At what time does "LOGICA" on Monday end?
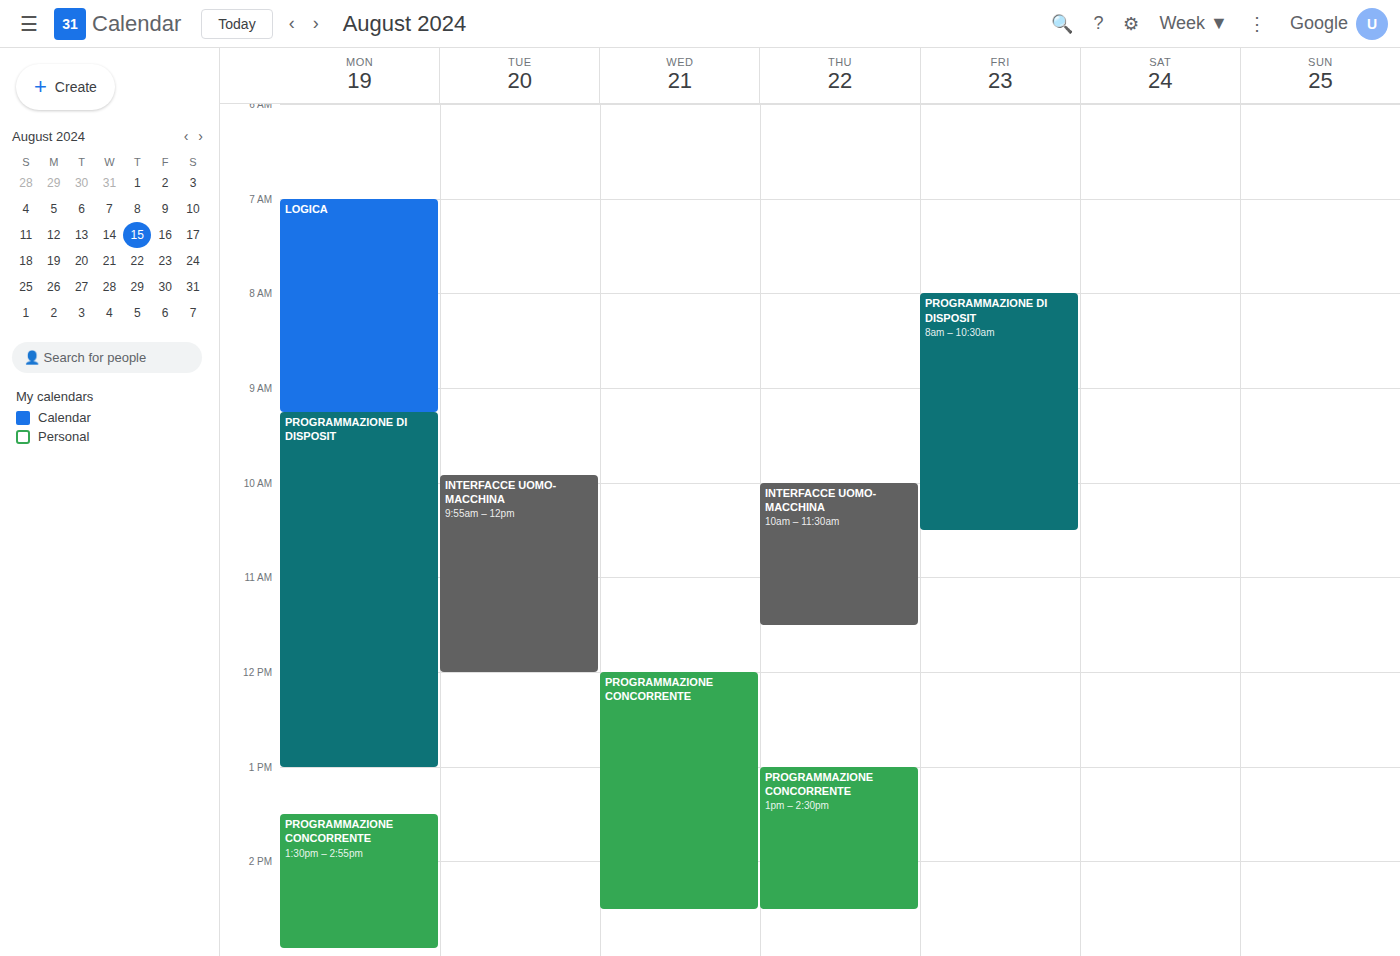
09:15